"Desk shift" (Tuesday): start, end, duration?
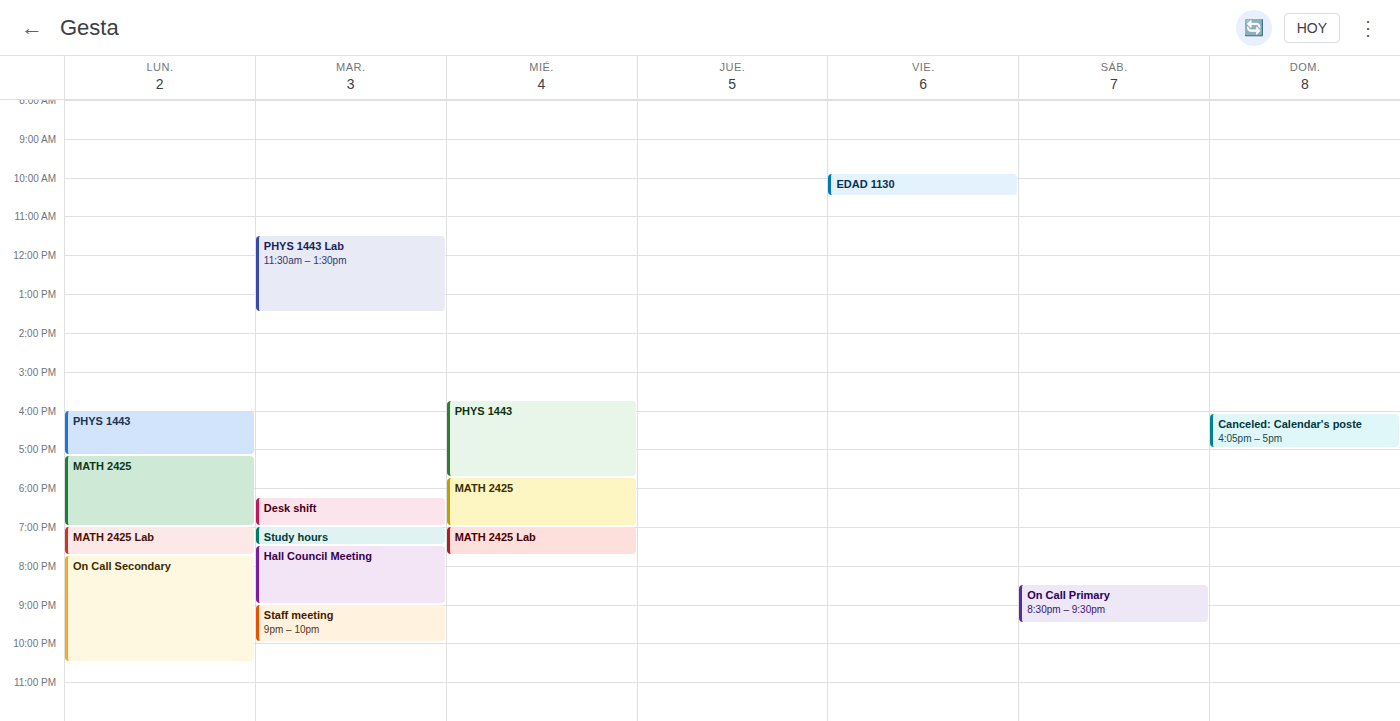
6:15 PM to 7:00 PM, 45 minutes